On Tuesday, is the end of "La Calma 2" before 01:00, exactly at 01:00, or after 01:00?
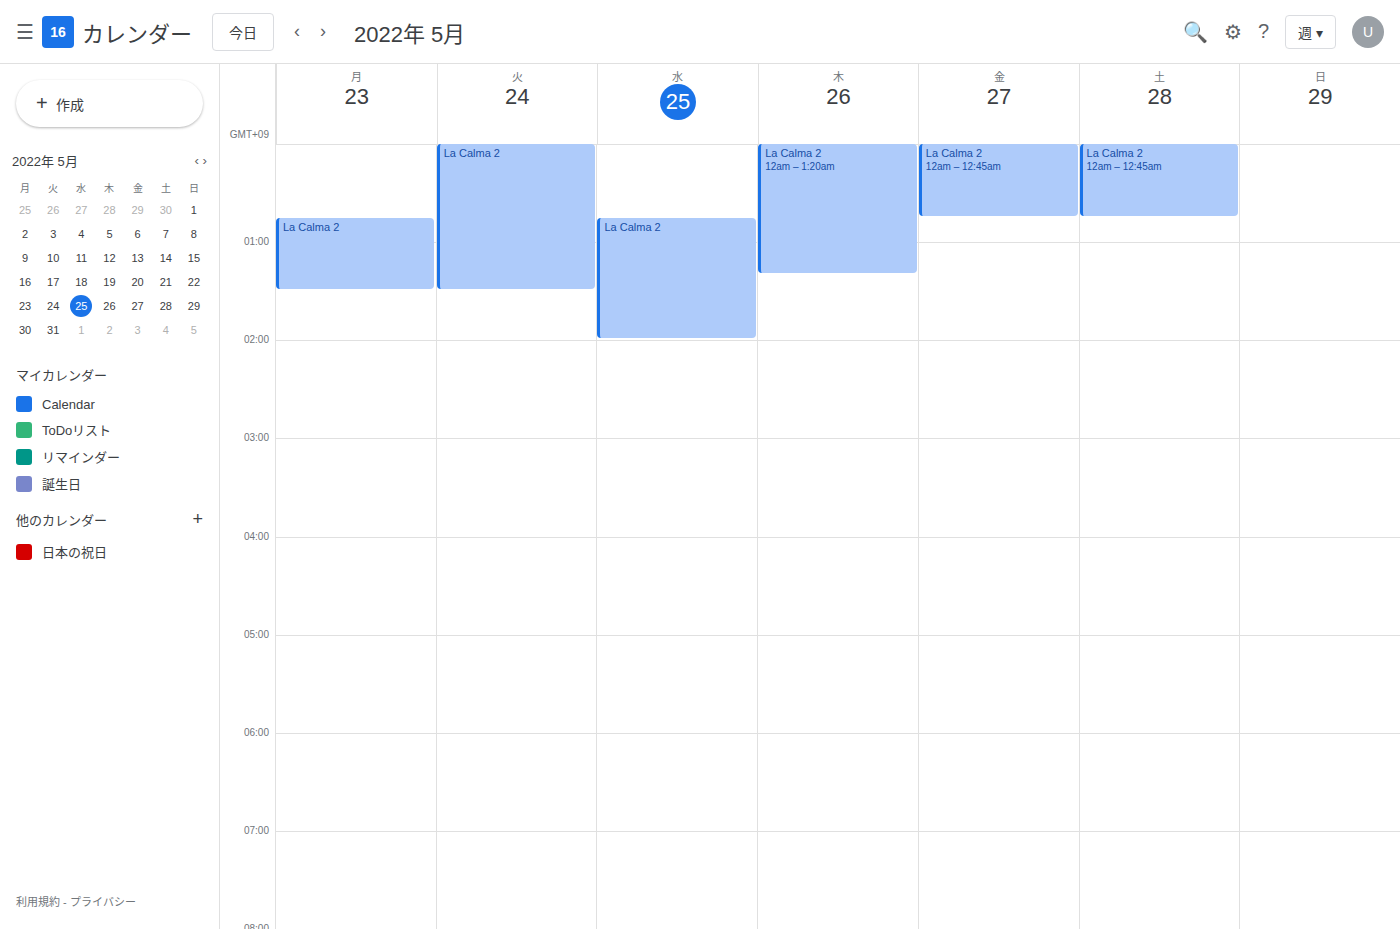
01:30 -- after 01:00, 30 minutes below the 01:00 line.